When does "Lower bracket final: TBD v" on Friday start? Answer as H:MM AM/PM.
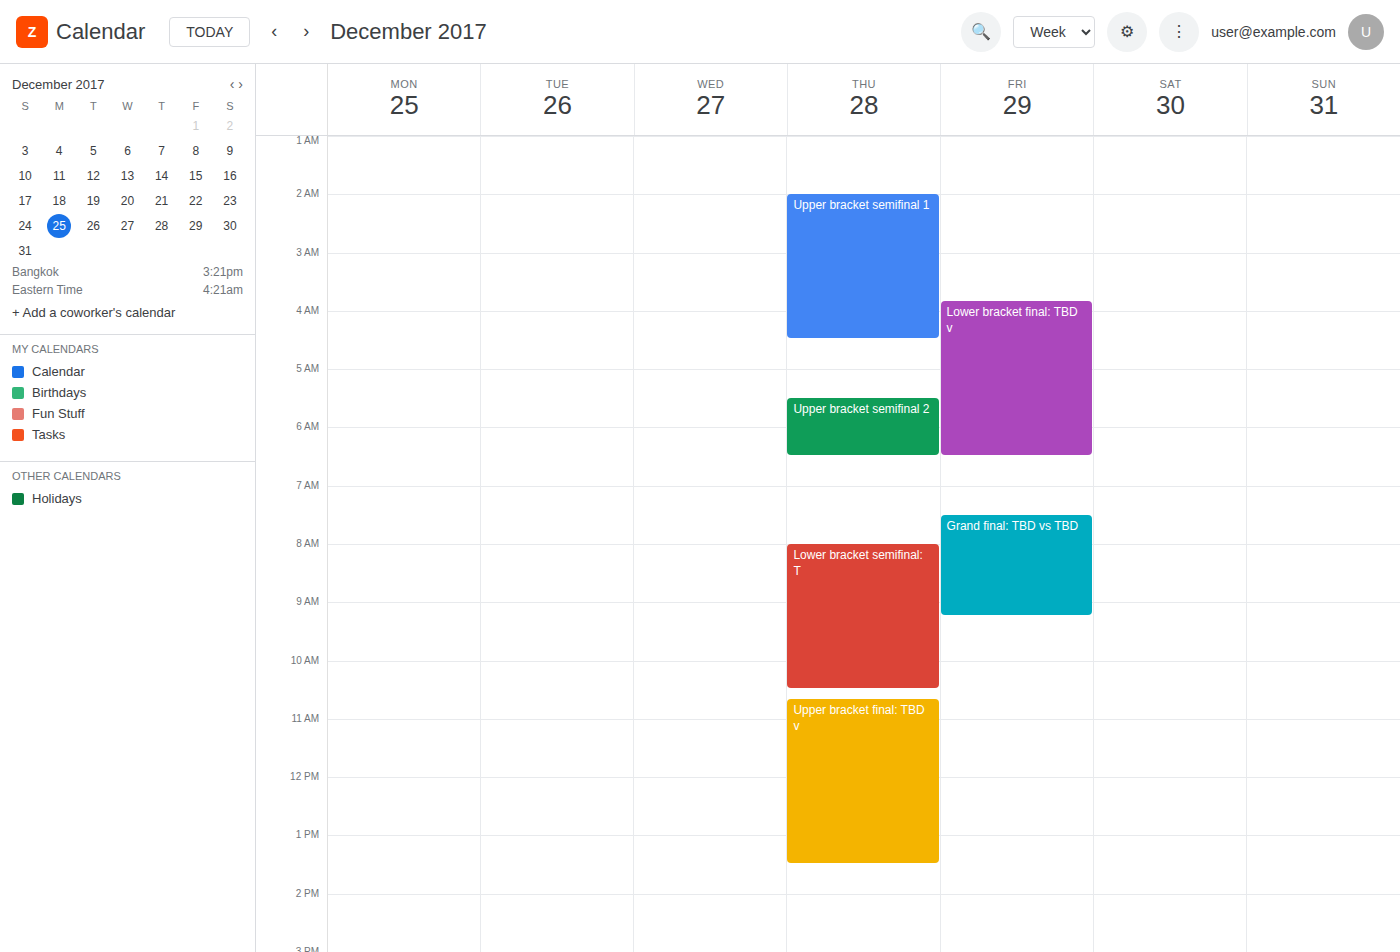
3:50 AM